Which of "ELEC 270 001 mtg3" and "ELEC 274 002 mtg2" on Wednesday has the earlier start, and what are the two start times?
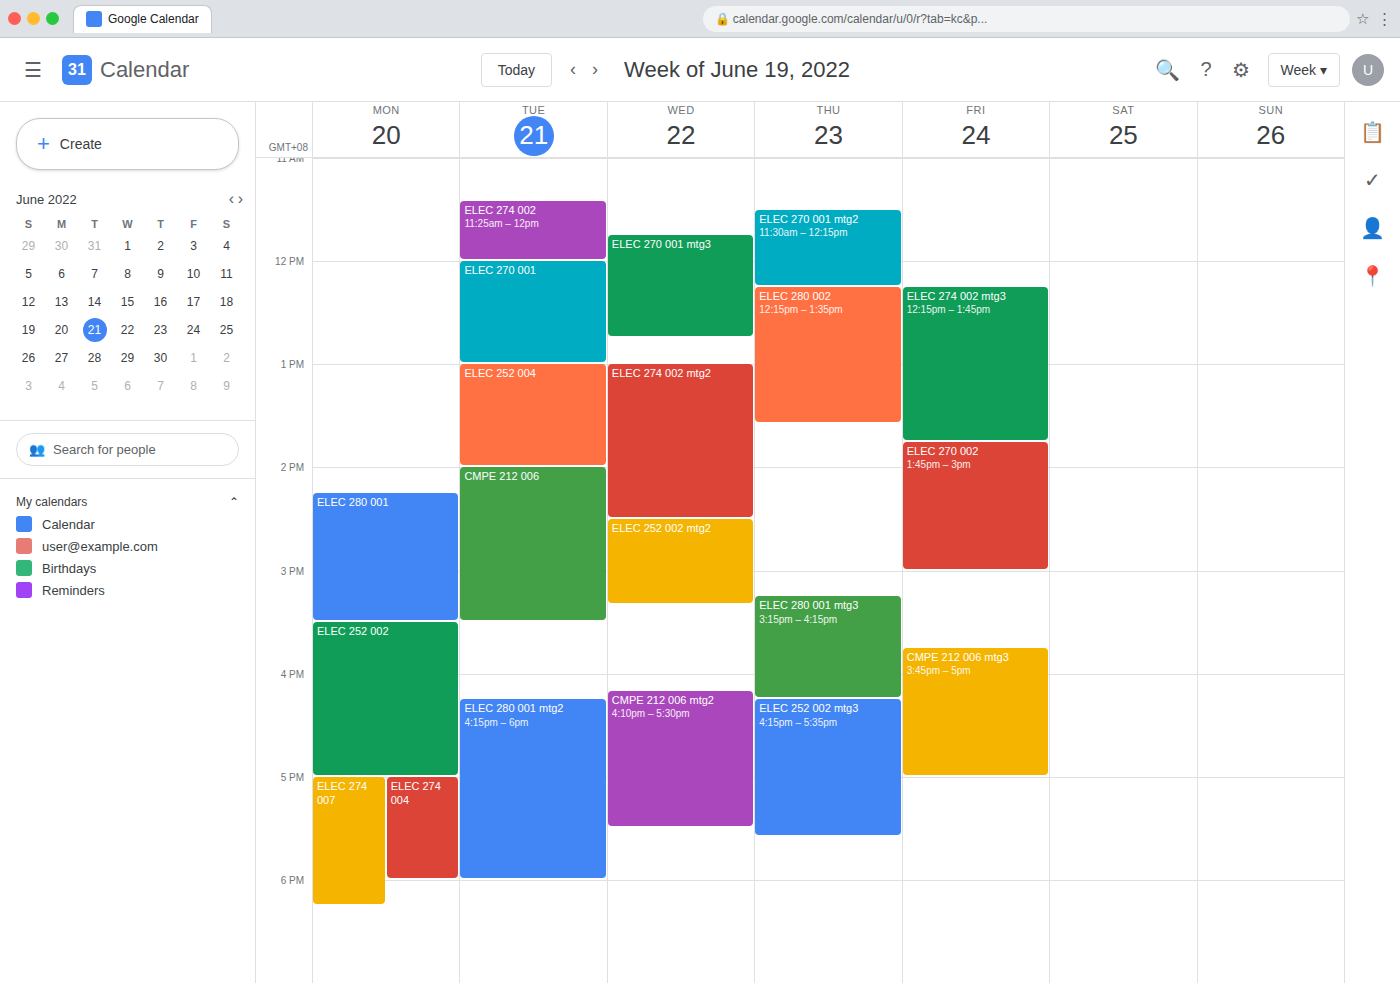
"ELEC 270 001 mtg3" 11:45 AM; "ELEC 274 002 mtg2" 1:00 PM.